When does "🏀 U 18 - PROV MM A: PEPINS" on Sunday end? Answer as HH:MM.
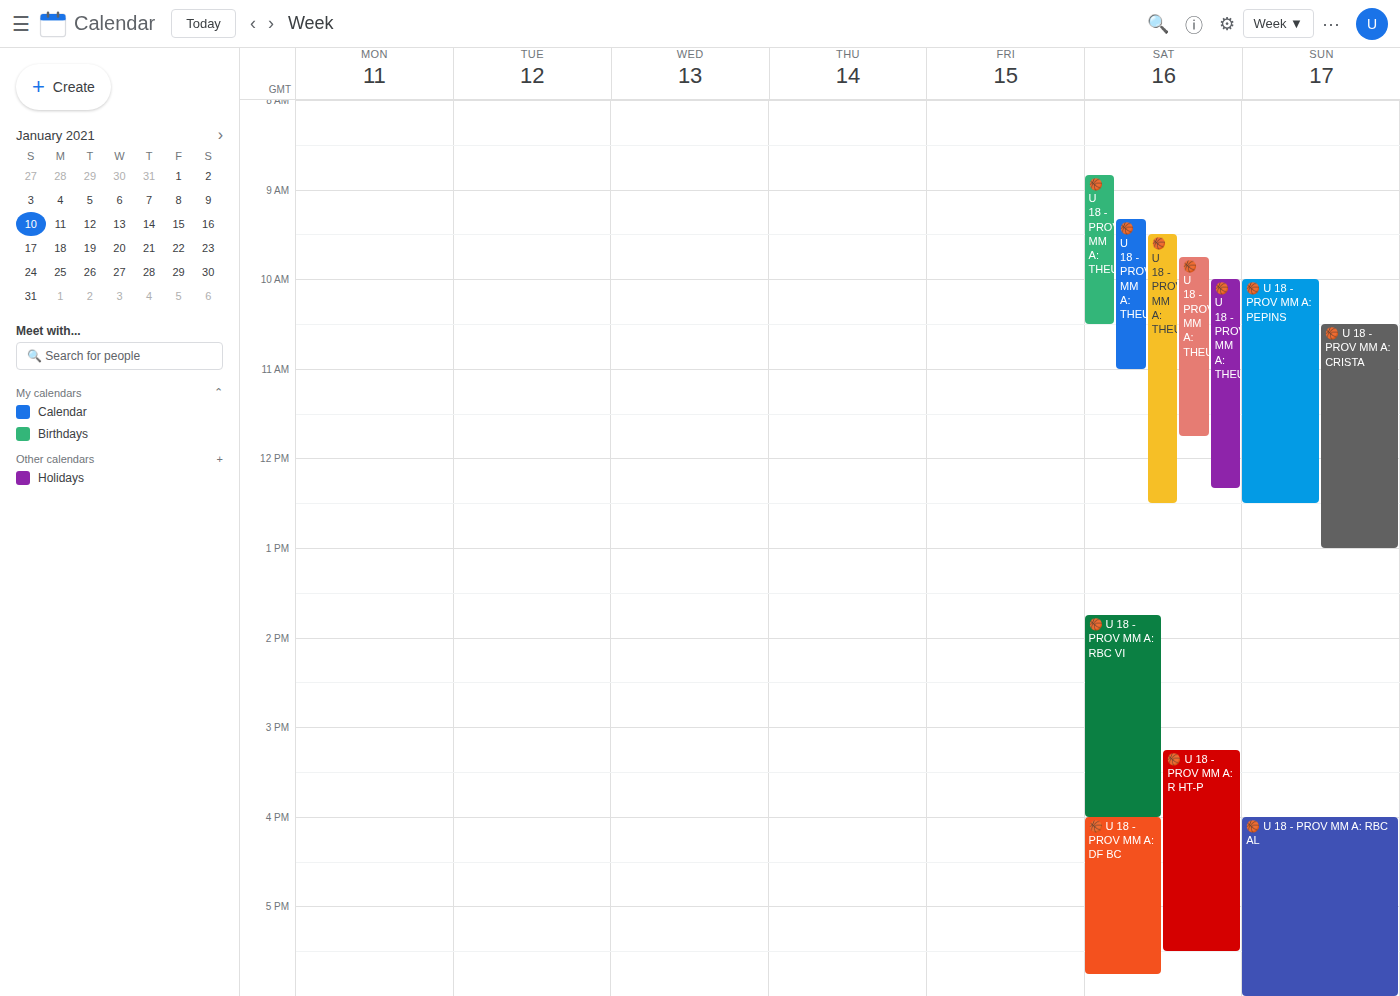
12:30